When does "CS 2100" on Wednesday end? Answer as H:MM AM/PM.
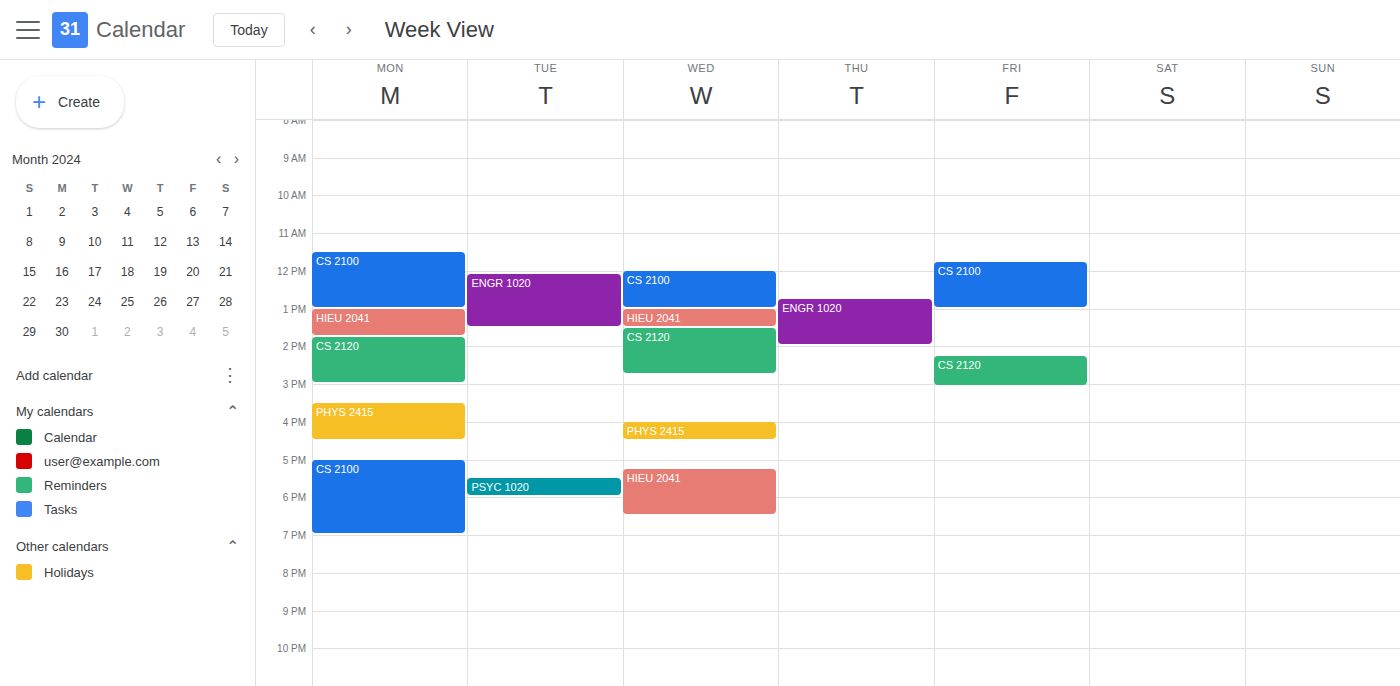
1:00 PM